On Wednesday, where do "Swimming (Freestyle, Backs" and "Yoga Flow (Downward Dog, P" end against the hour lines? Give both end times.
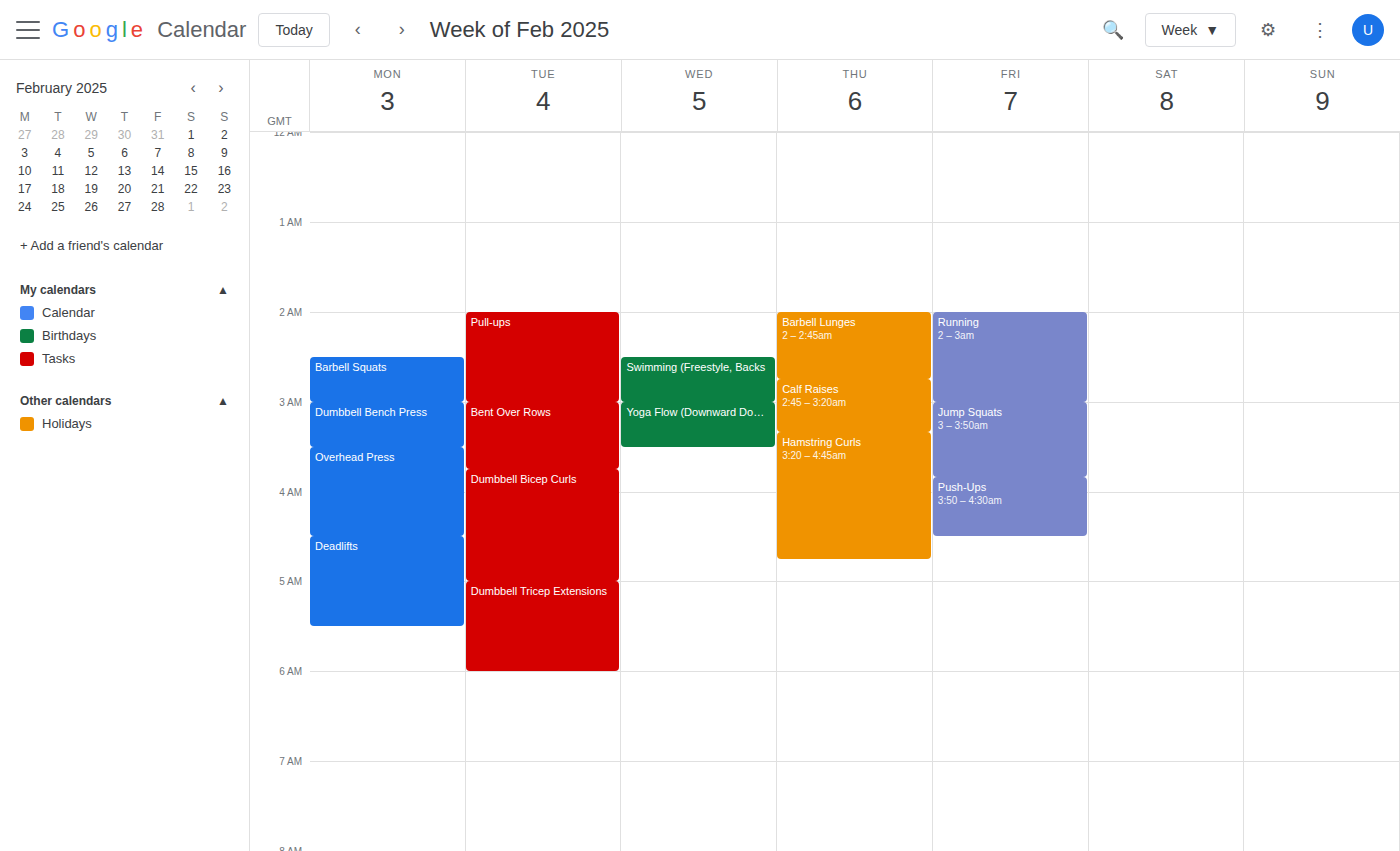
"Swimming (Freestyle, Backs": 3:00 AM, exactly on the 3 AM line. "Yoga Flow (Downward Dog, P": 3:30 AM, halfway between the 3 AM and 4 AM lines.